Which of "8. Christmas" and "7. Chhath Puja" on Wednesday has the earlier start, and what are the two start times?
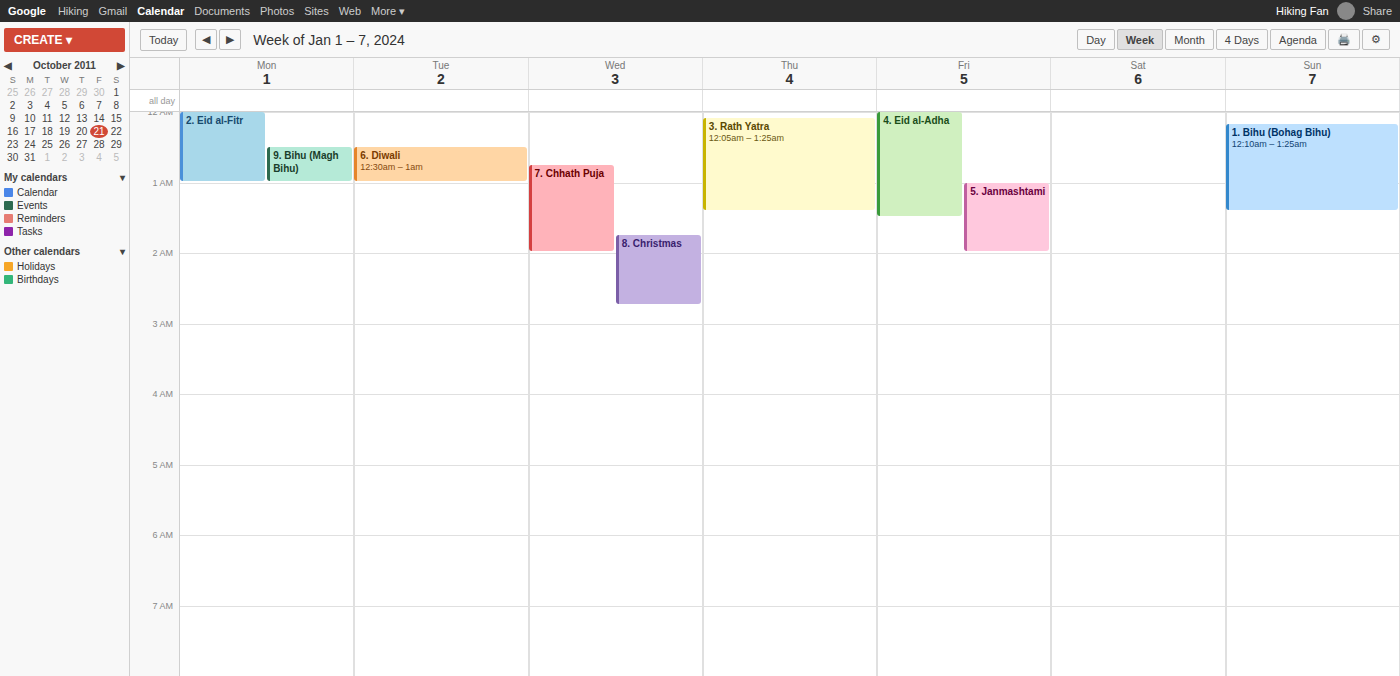
"7. Chhath Puja" 12:45 AM; "8. Christmas" 1:45 AM.